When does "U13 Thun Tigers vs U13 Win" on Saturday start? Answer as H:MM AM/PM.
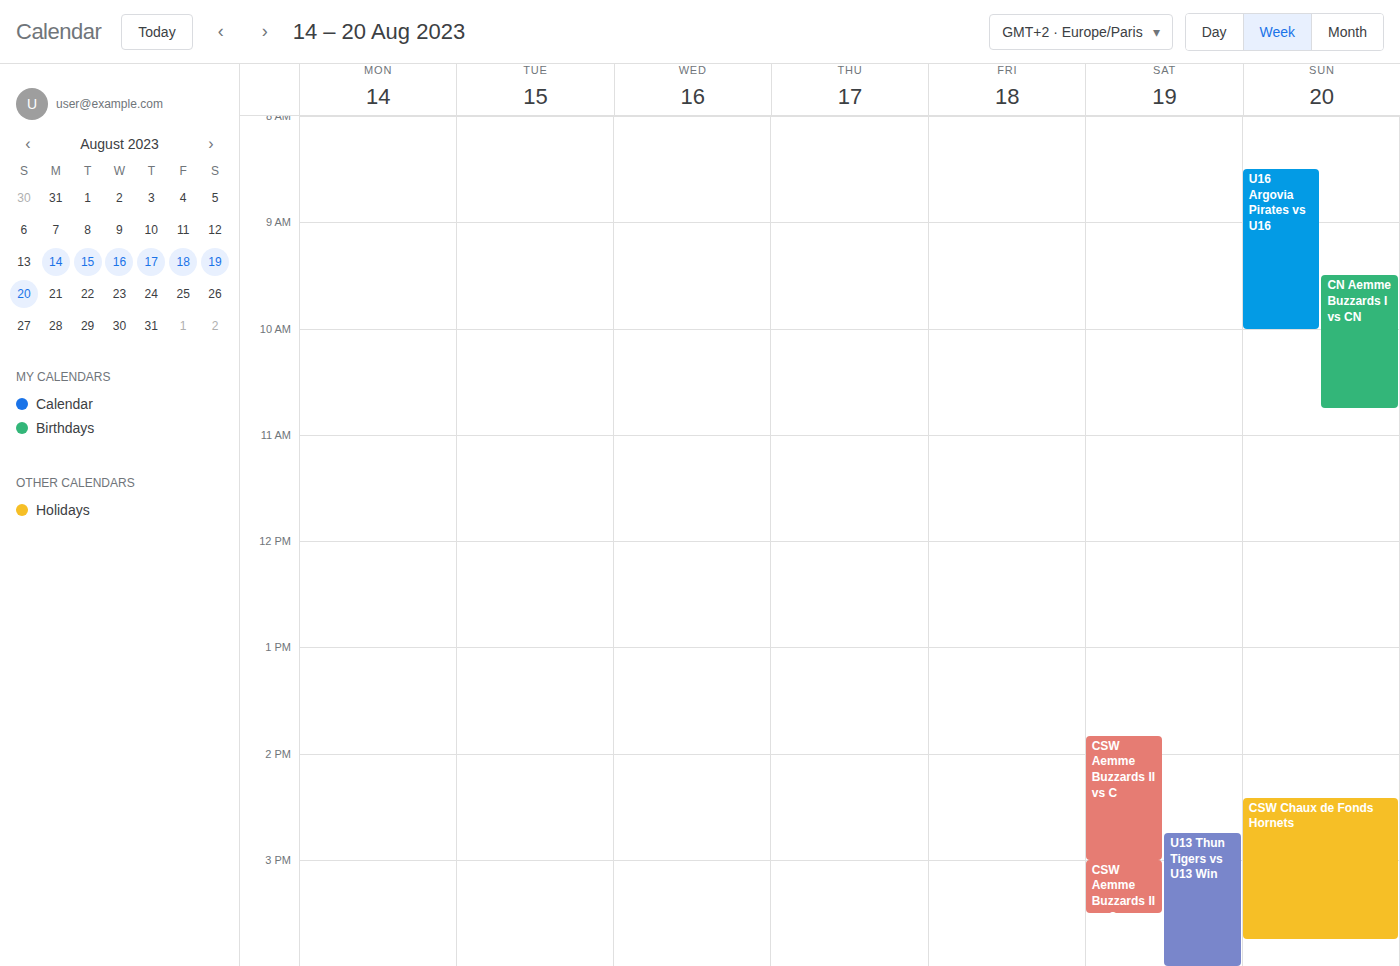
2:45 PM